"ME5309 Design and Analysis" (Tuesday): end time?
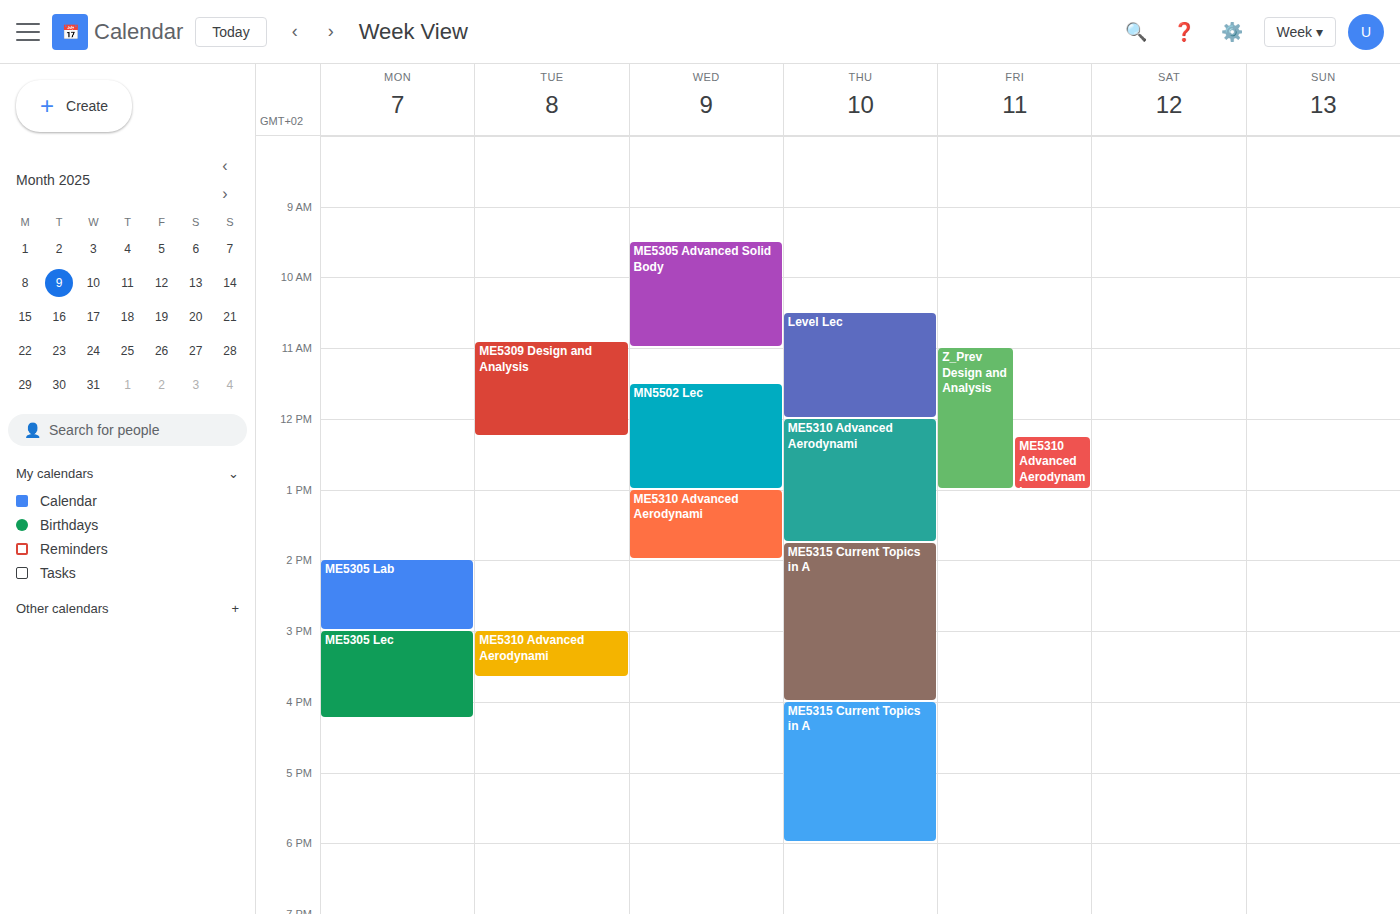
12:15